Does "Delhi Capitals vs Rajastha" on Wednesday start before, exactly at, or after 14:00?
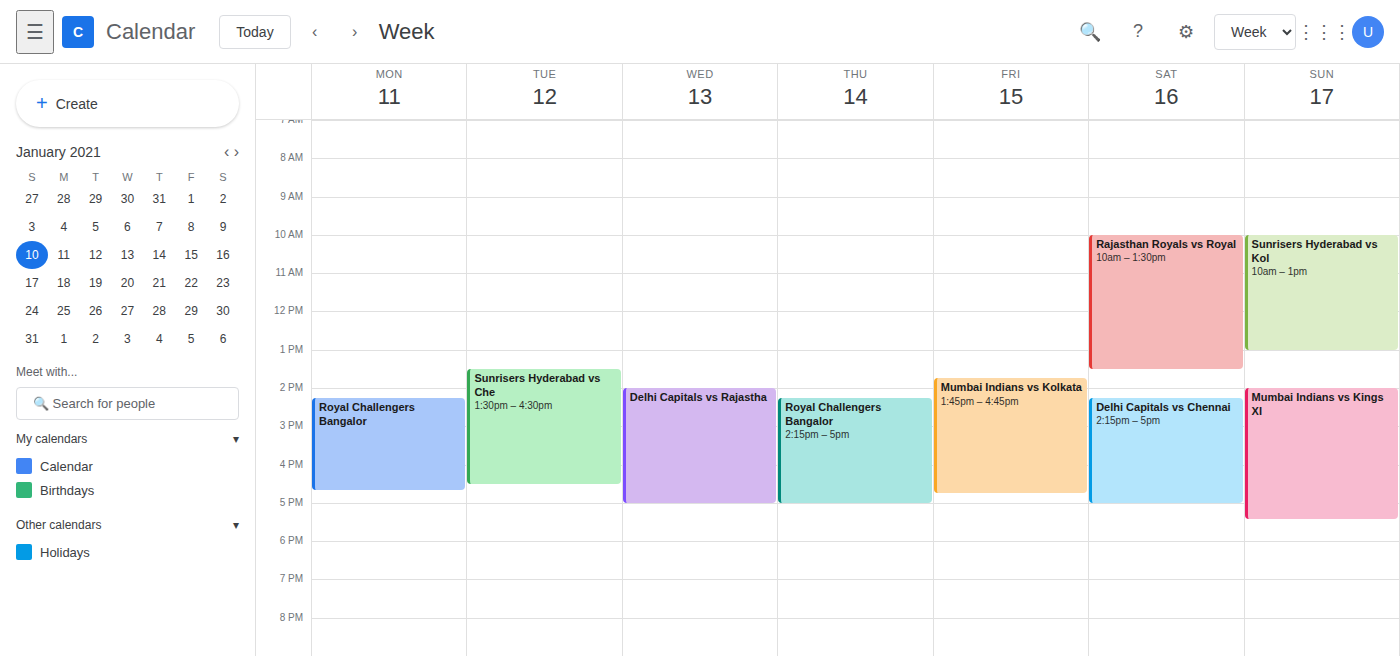
14:00 -- exactly at 14:00, on the 14:00 line.